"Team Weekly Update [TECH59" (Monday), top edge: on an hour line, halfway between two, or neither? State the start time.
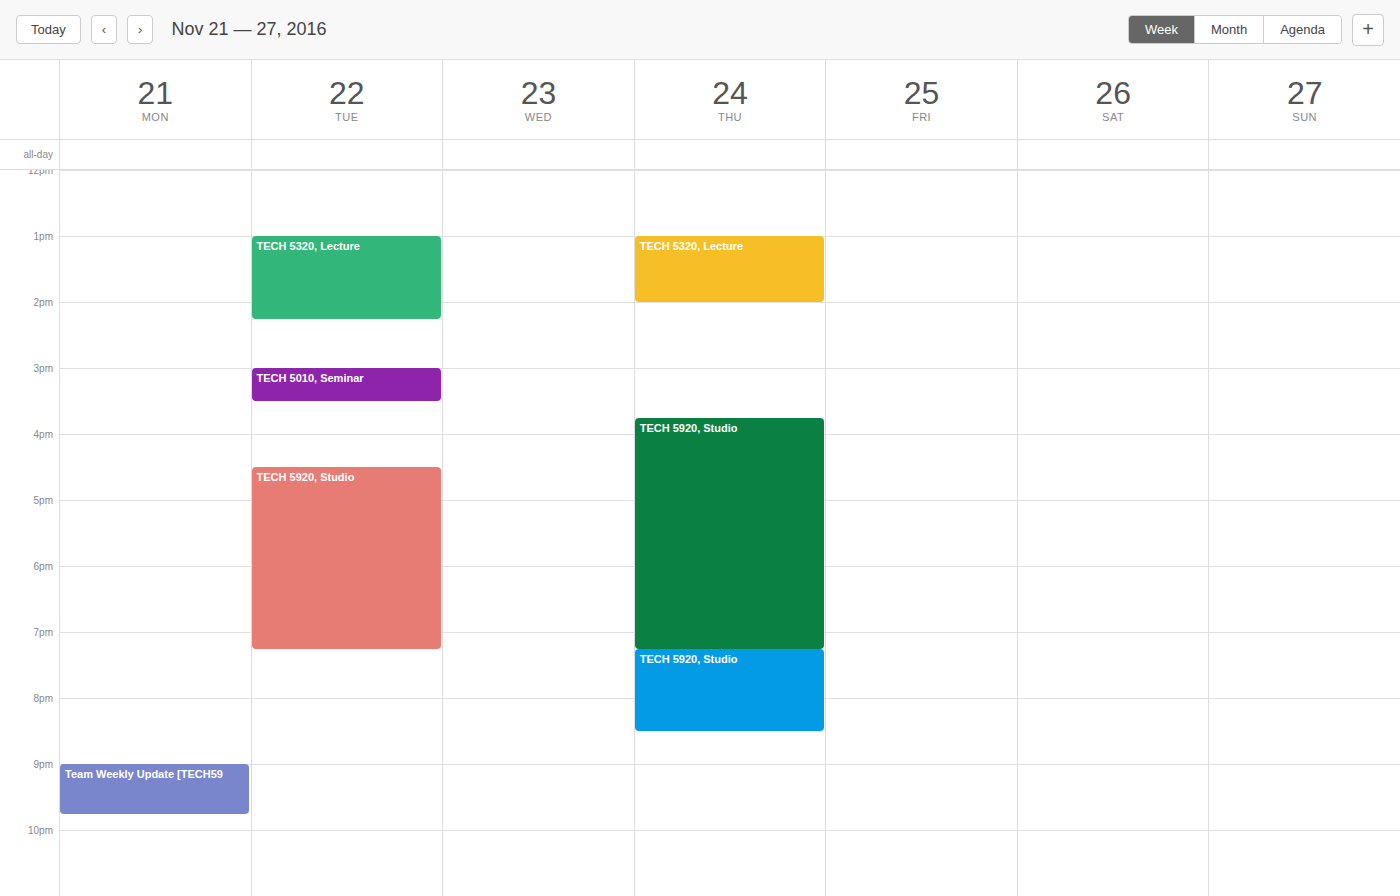
21:00 -- exactly on the 21:00 line.